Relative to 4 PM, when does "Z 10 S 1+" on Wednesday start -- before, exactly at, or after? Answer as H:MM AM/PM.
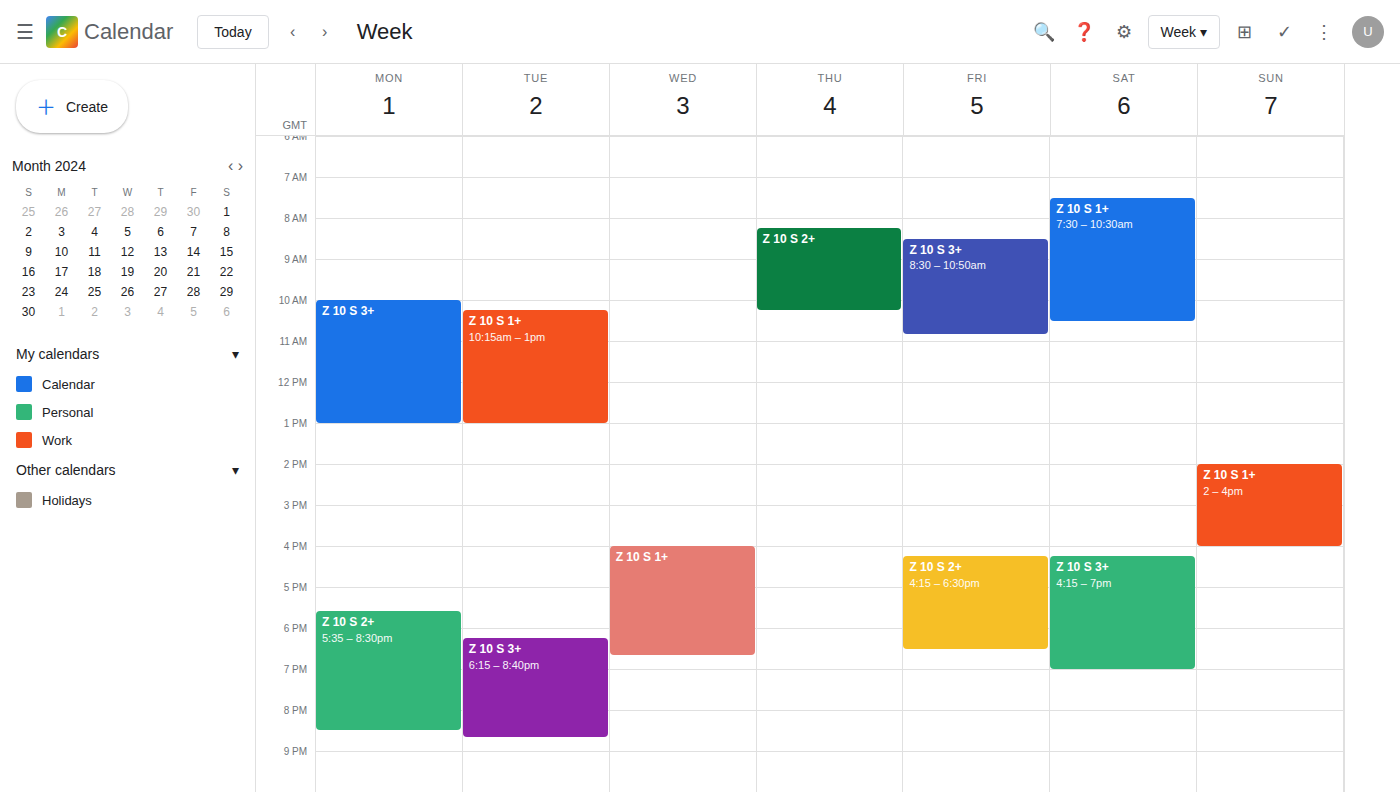
4:00 PM -- exactly at 4 PM, on the 4 PM line.